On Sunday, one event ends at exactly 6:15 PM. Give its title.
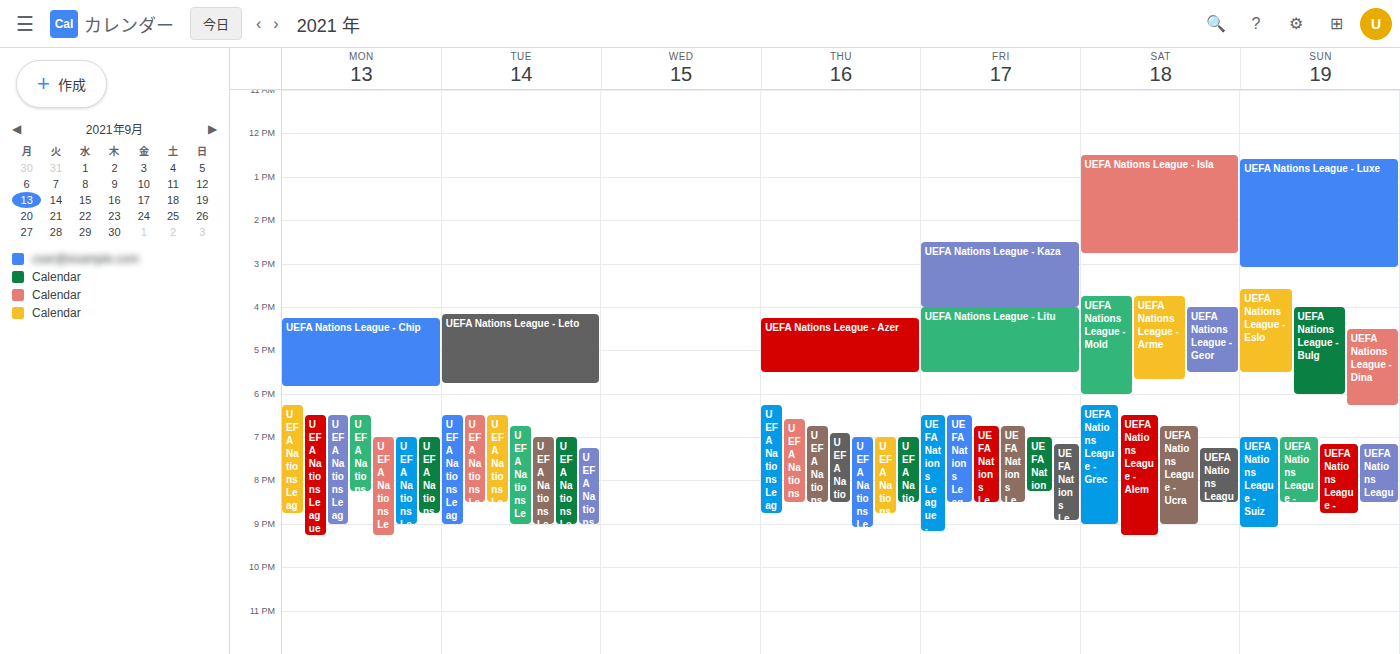
"UEFA Nations League - Dina"